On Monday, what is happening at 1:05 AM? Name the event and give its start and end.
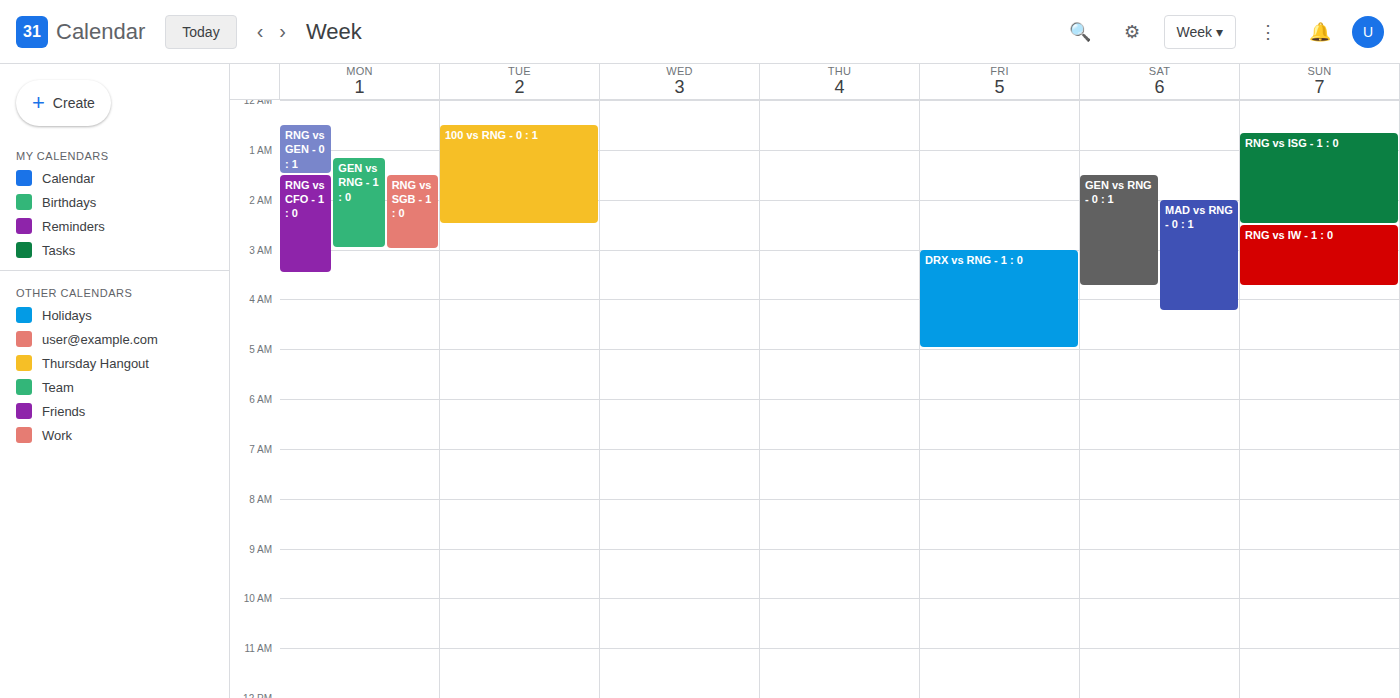
"RNG vs GEN - 0 : 1", 12:30 AM to 1:30 AM